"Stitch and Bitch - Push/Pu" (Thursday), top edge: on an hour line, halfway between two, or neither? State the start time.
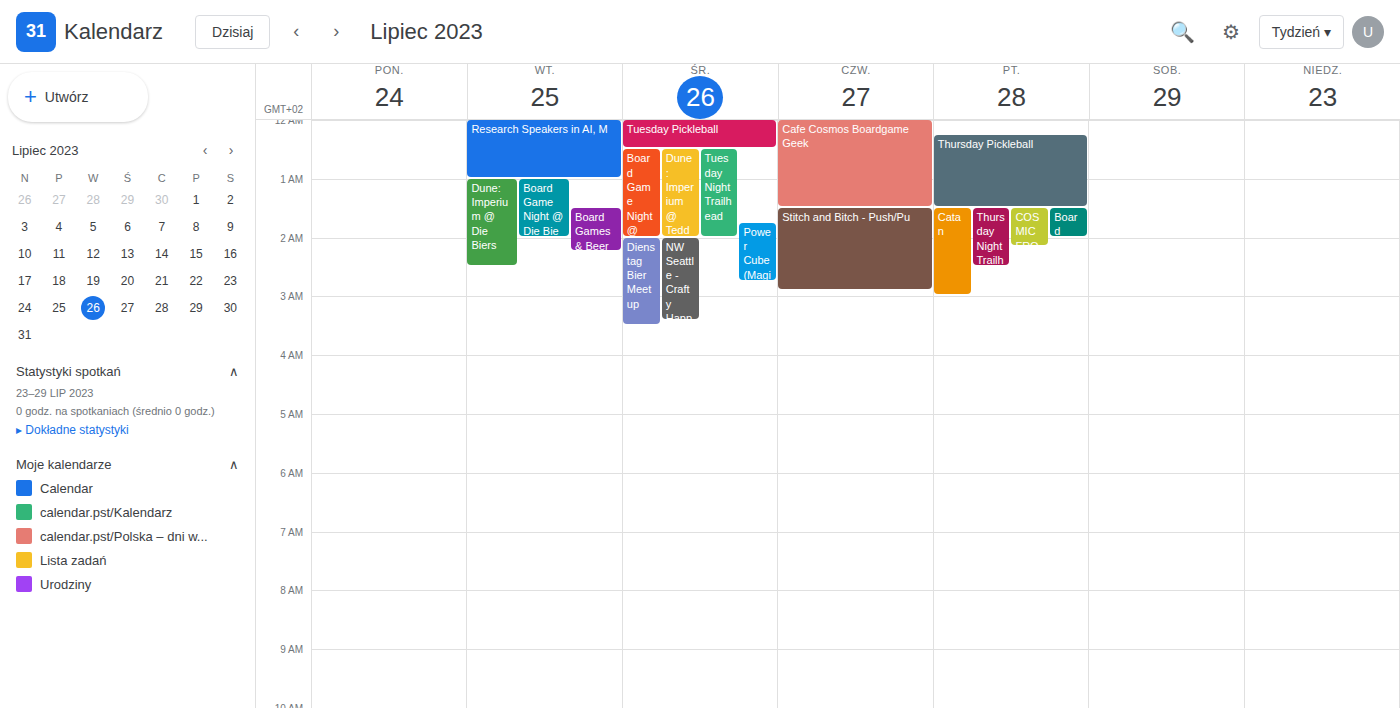
1:30 AM -- halfway between the 1 AM and 2 AM lines.